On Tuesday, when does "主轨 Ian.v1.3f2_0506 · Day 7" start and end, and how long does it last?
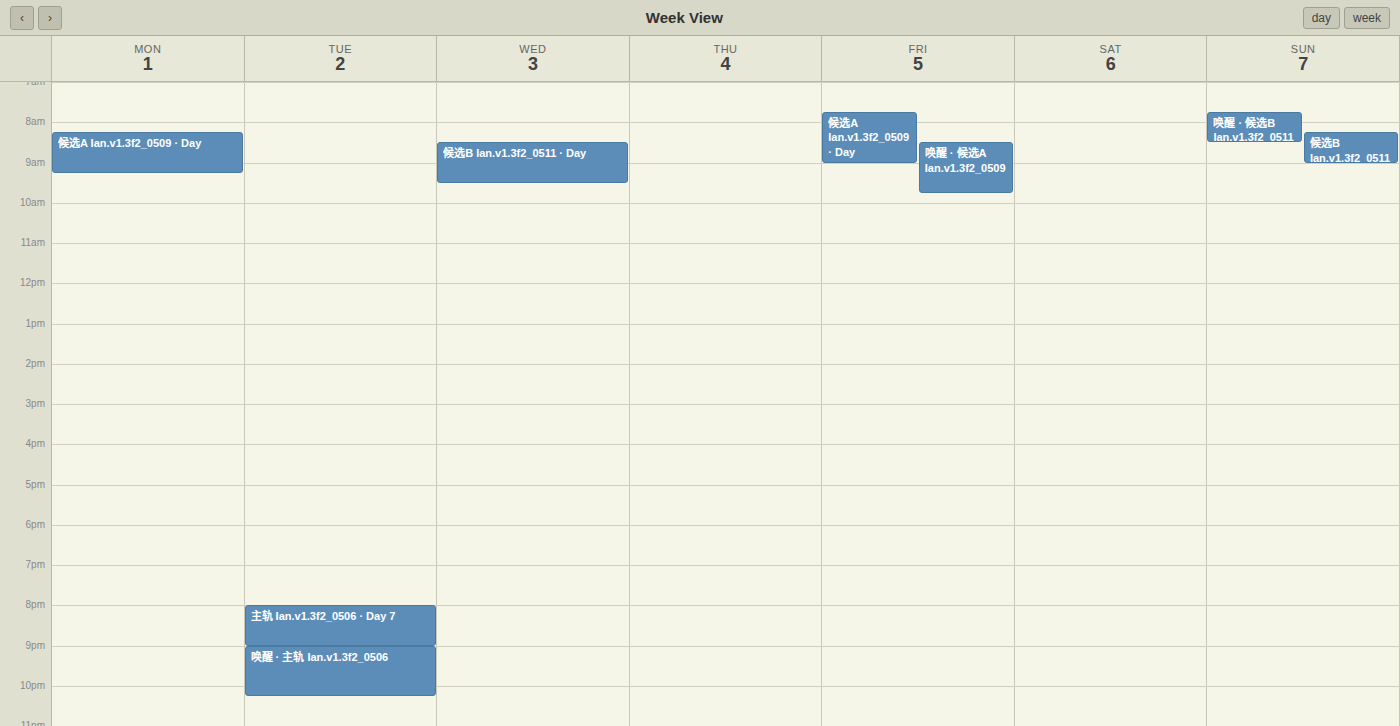
8:00 PM to 9:00 PM, 1 hour